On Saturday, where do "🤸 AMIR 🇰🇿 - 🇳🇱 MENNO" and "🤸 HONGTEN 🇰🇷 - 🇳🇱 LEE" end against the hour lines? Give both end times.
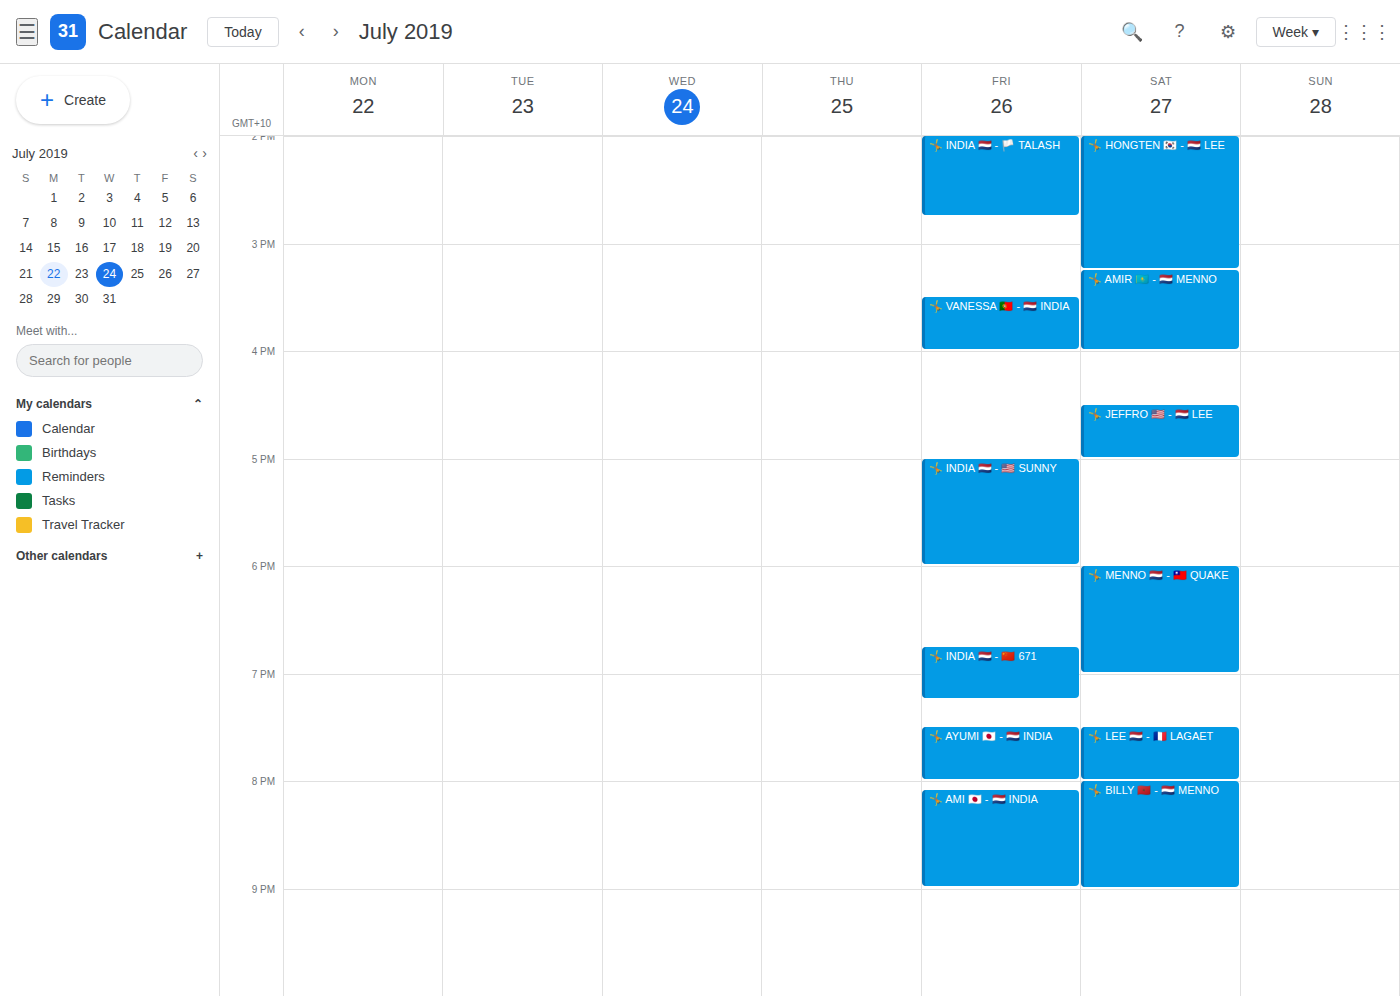
"🤸 AMIR 🇰🇿 - 🇳🇱 MENNO": 4:00 PM, exactly on the 4 PM line. "🤸 HONGTEN 🇰🇷 - 🇳🇱 LEE": 3:15 PM, neither: a quarter of the way from the 3 PM line to the 4 PM line.